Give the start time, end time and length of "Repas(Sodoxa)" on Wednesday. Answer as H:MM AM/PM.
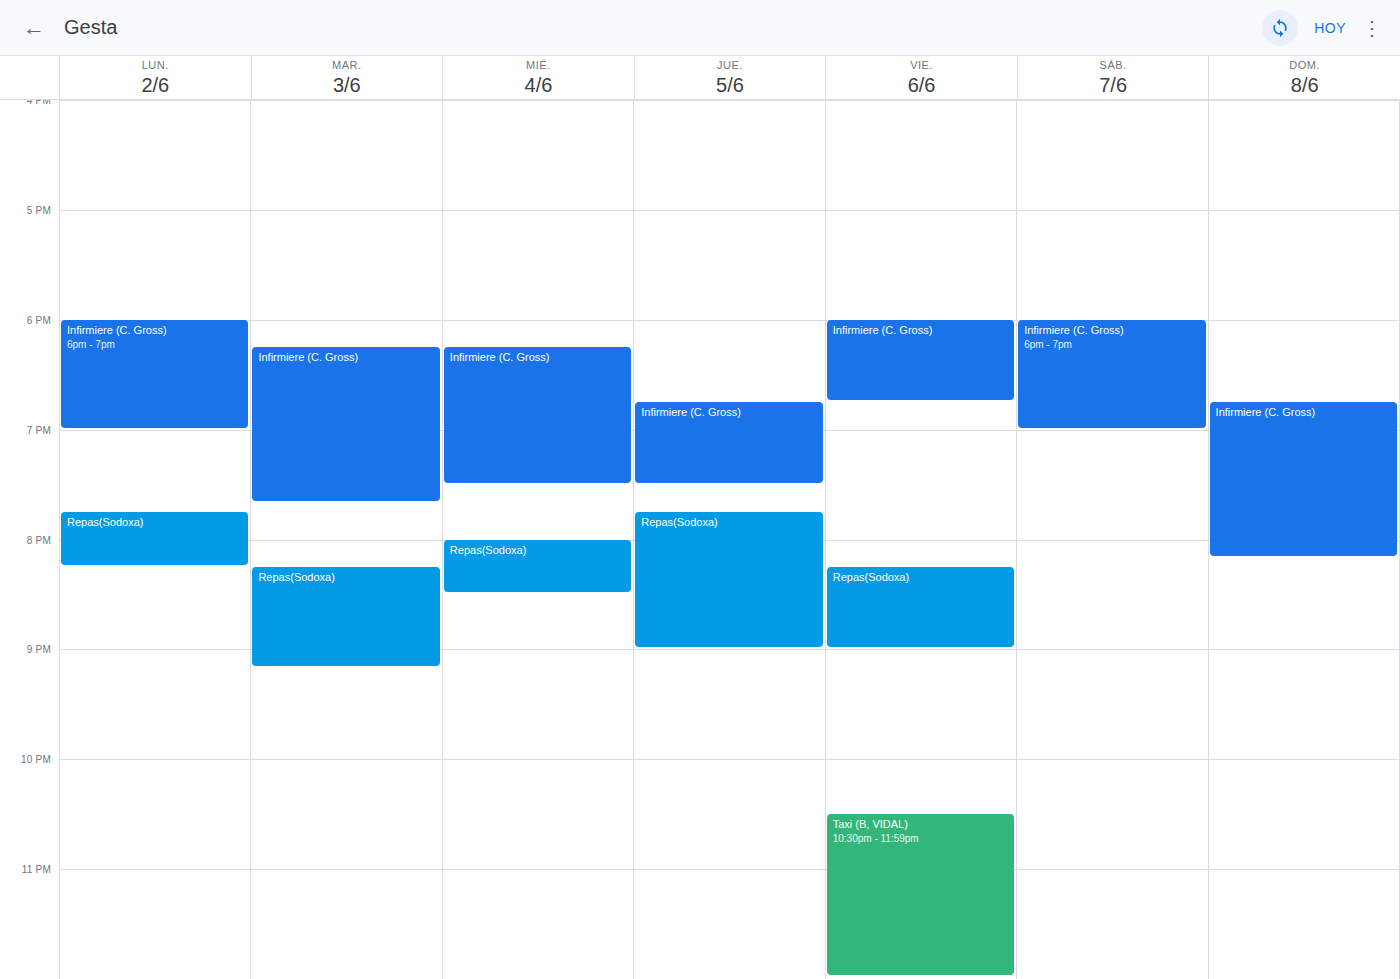
8:00 PM to 8:30 PM, 30 minutes